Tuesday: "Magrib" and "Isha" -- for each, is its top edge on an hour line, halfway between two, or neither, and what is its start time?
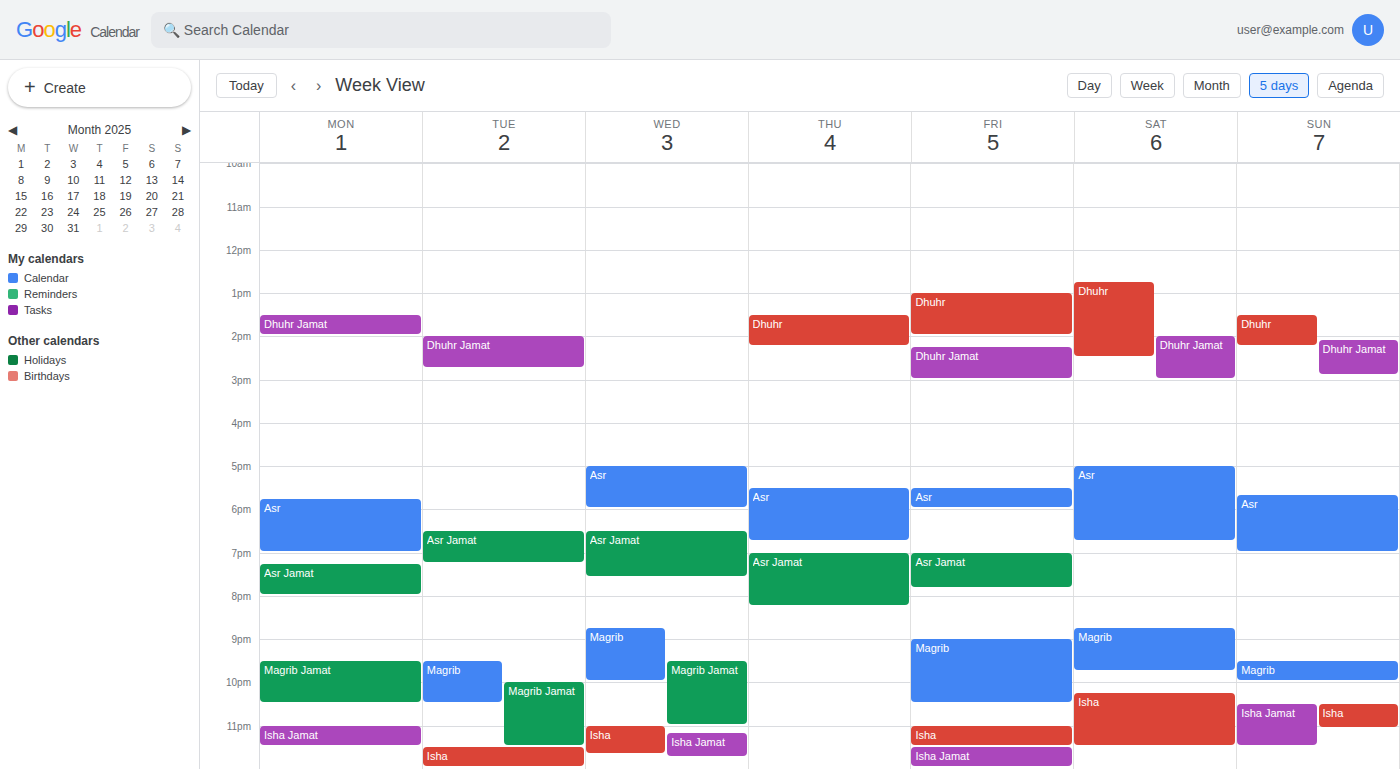
"Magrib": 9:30 PM, halfway between the 9 PM and 10 PM lines. "Isha": 11:30 PM, halfway between the 11 PM and 12 AM lines.